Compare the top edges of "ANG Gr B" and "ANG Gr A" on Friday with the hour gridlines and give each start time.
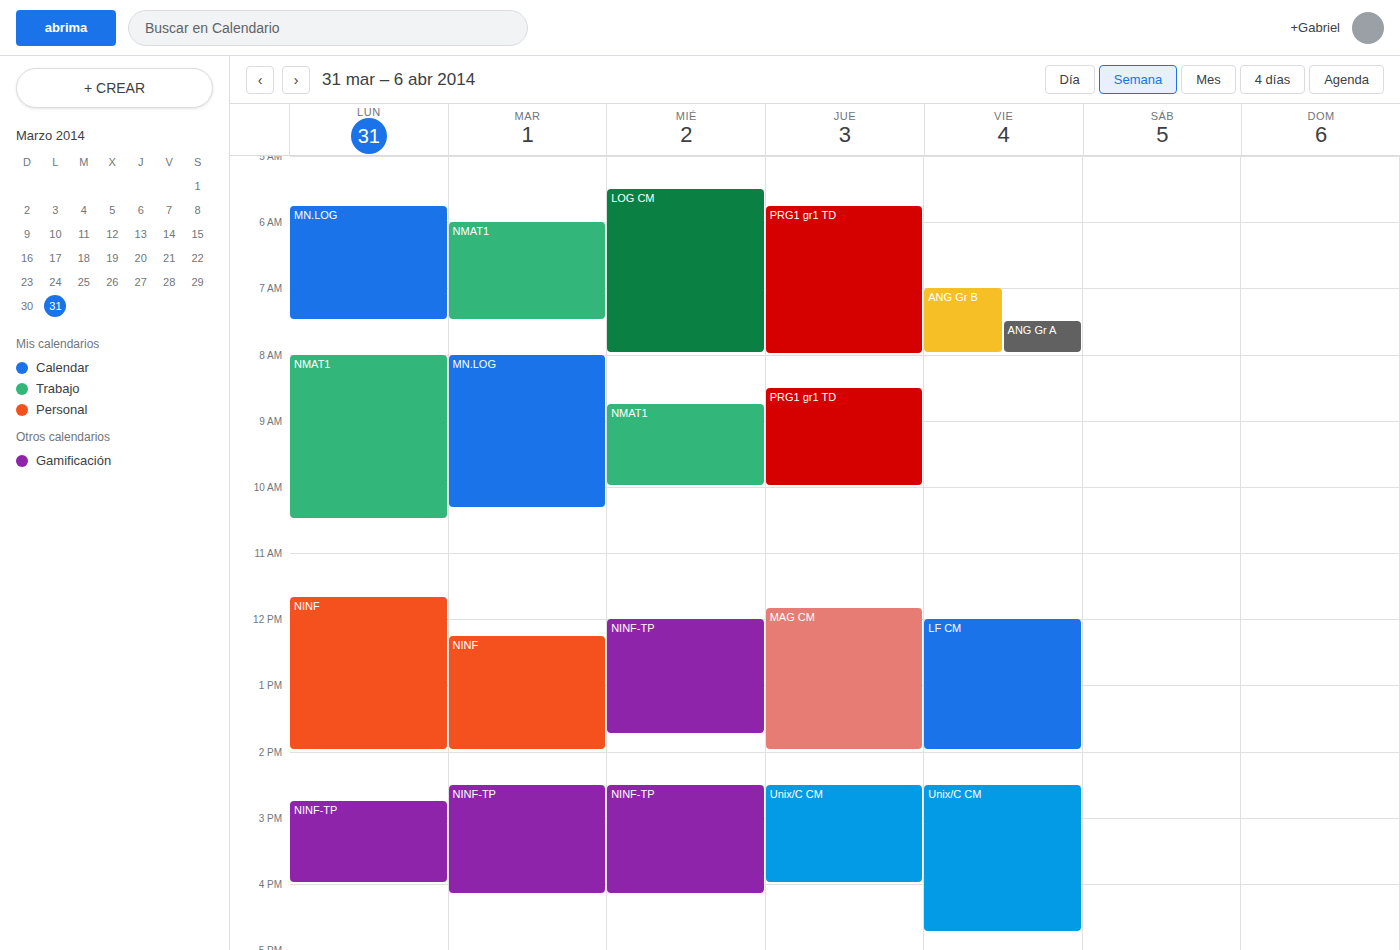
"ANG Gr B": 7:00 AM, exactly on the 7 AM line. "ANG Gr A": 7:30 AM, halfway between the 7 AM and 8 AM lines.